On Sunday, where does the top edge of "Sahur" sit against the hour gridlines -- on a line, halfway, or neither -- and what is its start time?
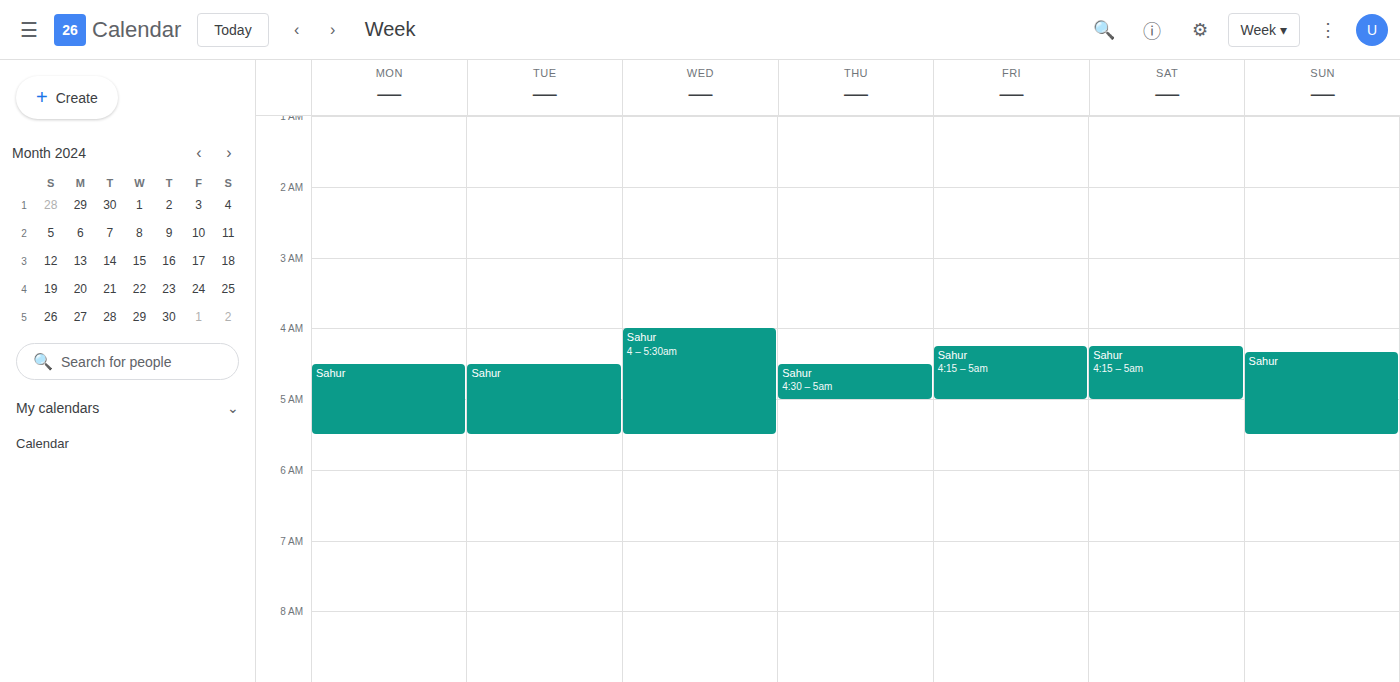
4:20 AM -- neither: 20 minutes below the 4 AM line and 40 minutes above the 5 AM line.